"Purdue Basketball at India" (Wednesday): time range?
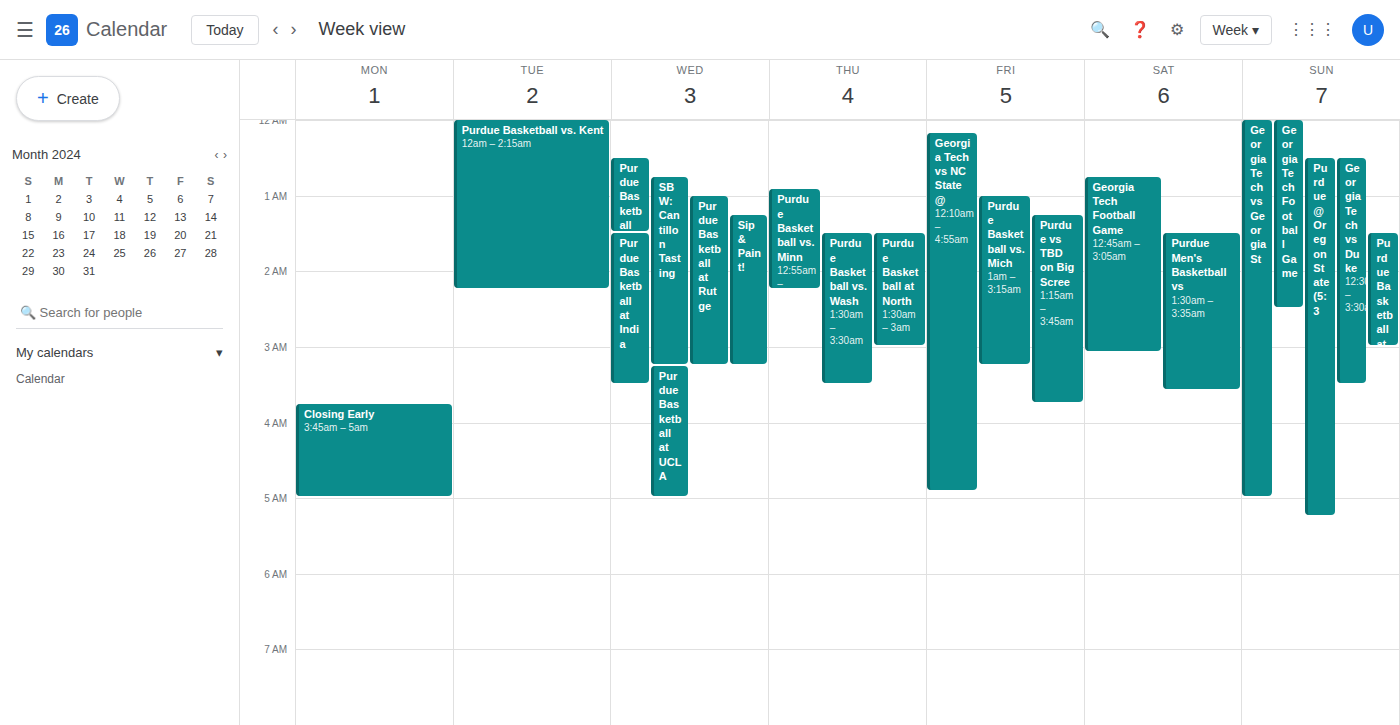
1:30 AM to 3:30 AM